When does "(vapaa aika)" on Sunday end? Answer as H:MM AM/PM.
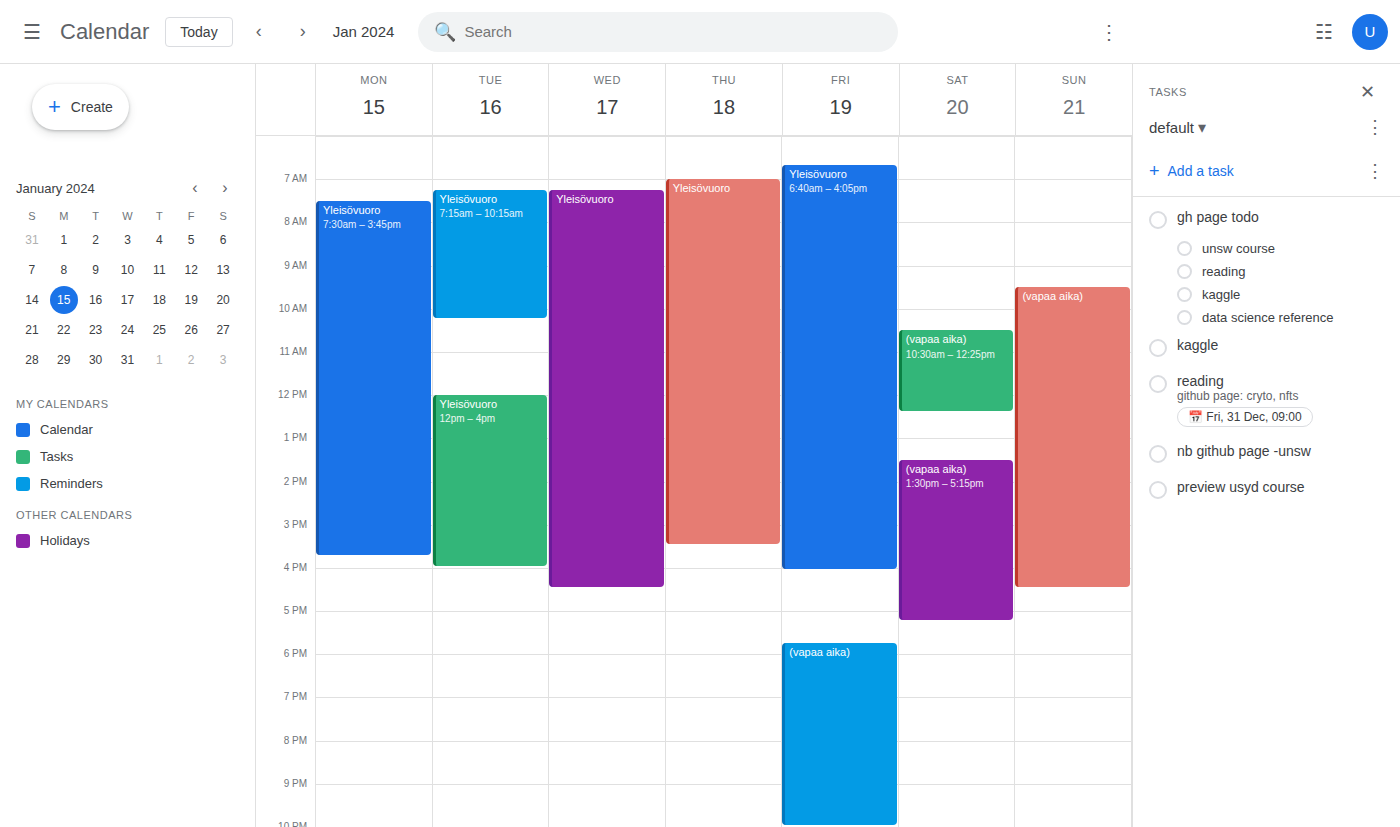
4:30 PM